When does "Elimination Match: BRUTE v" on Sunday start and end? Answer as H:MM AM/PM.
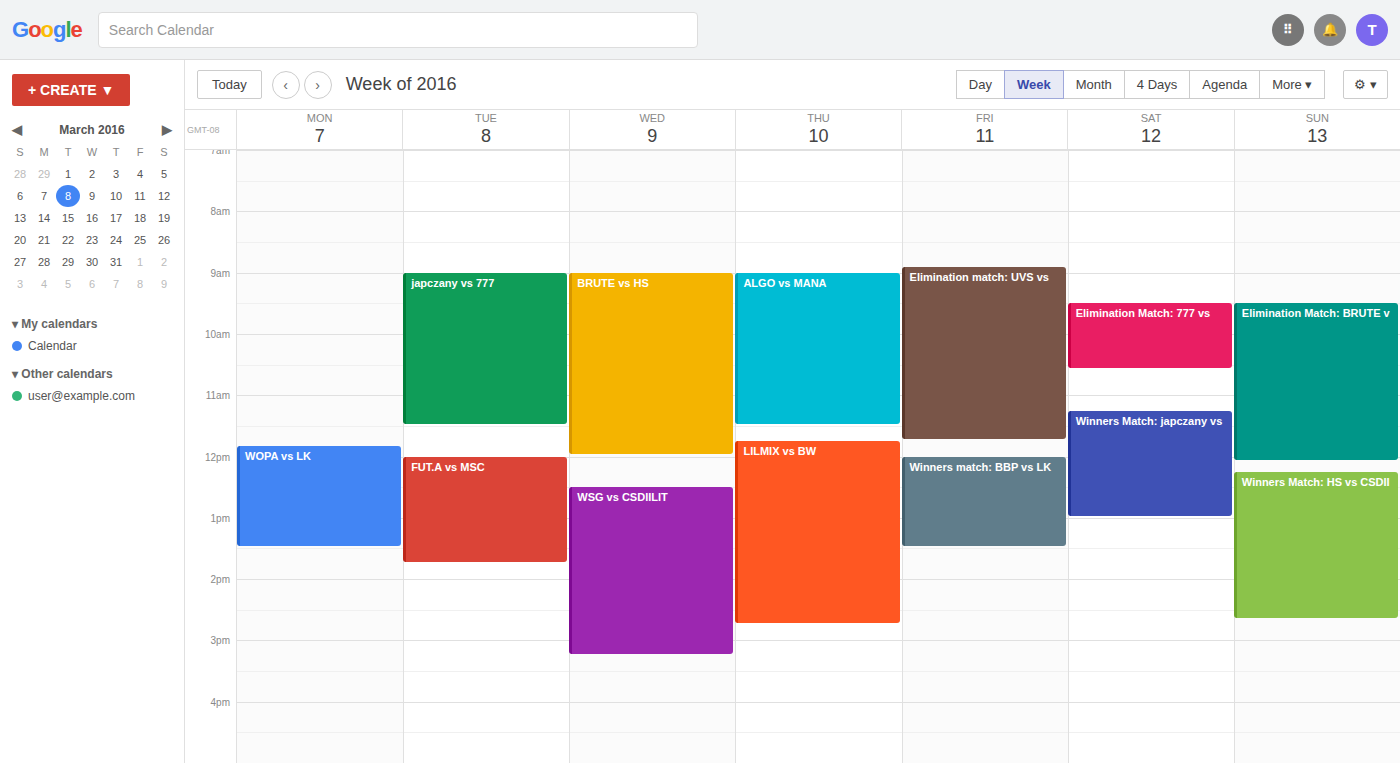
9:30 AM to 12:05 PM